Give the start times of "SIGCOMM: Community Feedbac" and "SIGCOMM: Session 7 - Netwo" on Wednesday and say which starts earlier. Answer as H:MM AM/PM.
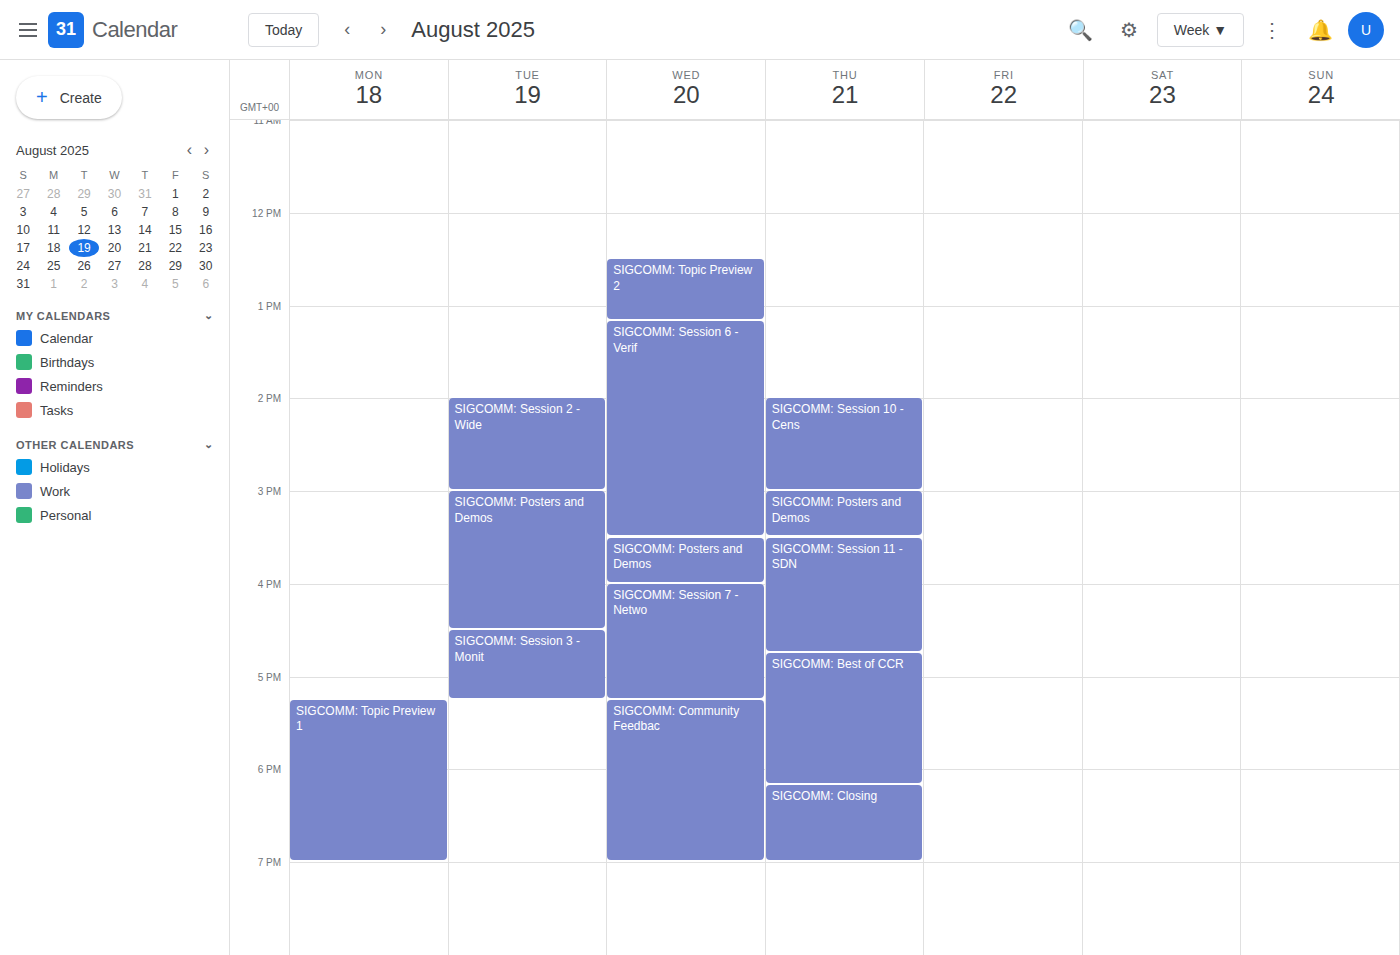
"SIGCOMM: Session 7 - Netwo" 4:00 PM; "SIGCOMM: Community Feedbac" 5:15 PM.